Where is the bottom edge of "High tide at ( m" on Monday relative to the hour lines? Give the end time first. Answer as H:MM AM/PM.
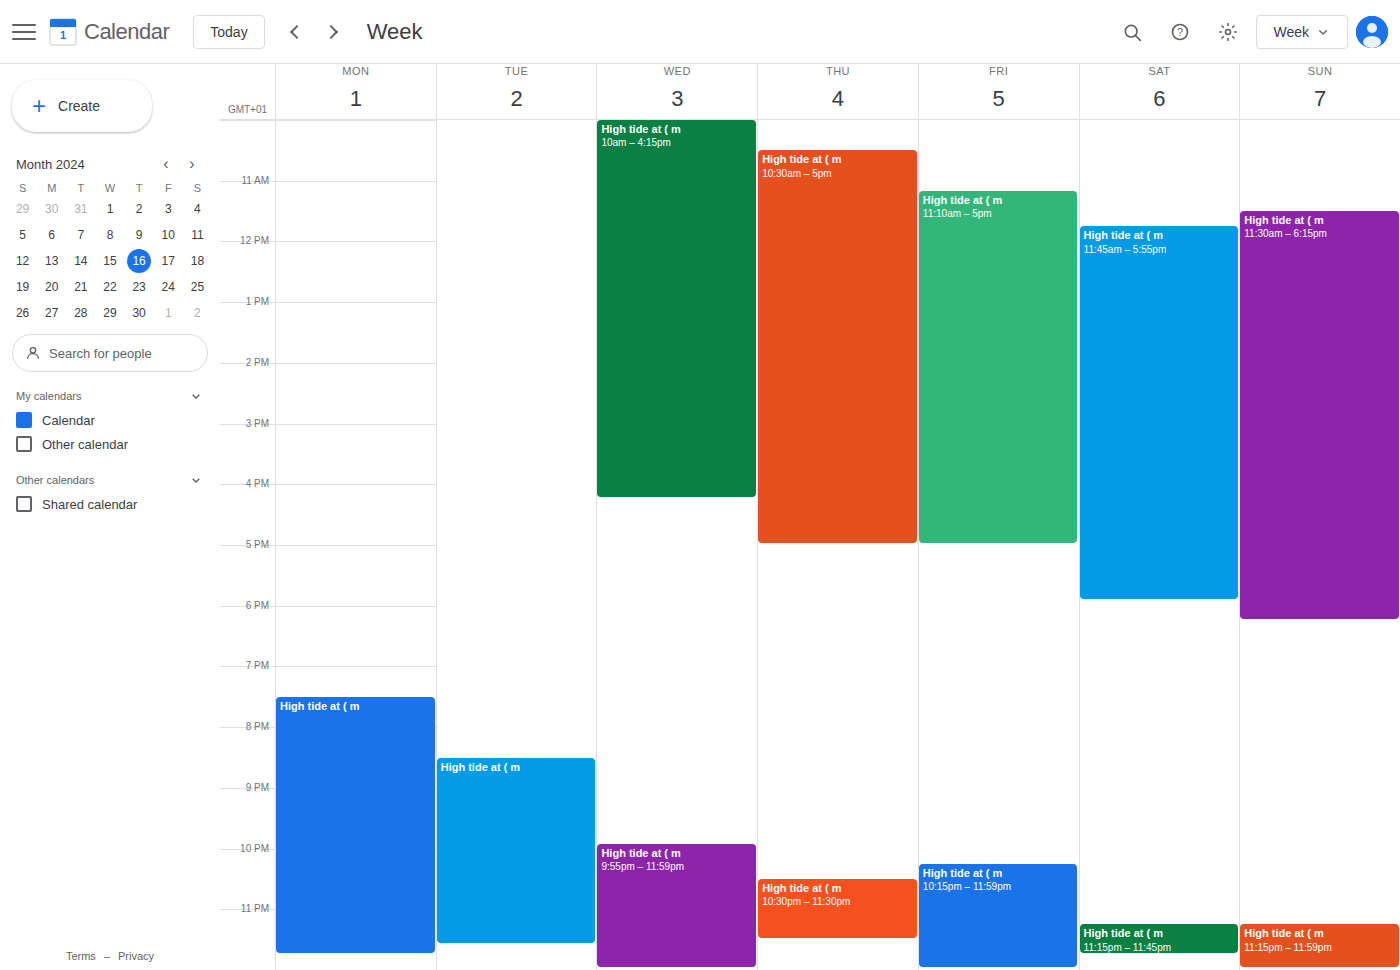
11:45 PM -- neither: three quarters of the way from the 11 PM line to the 12 AM line.